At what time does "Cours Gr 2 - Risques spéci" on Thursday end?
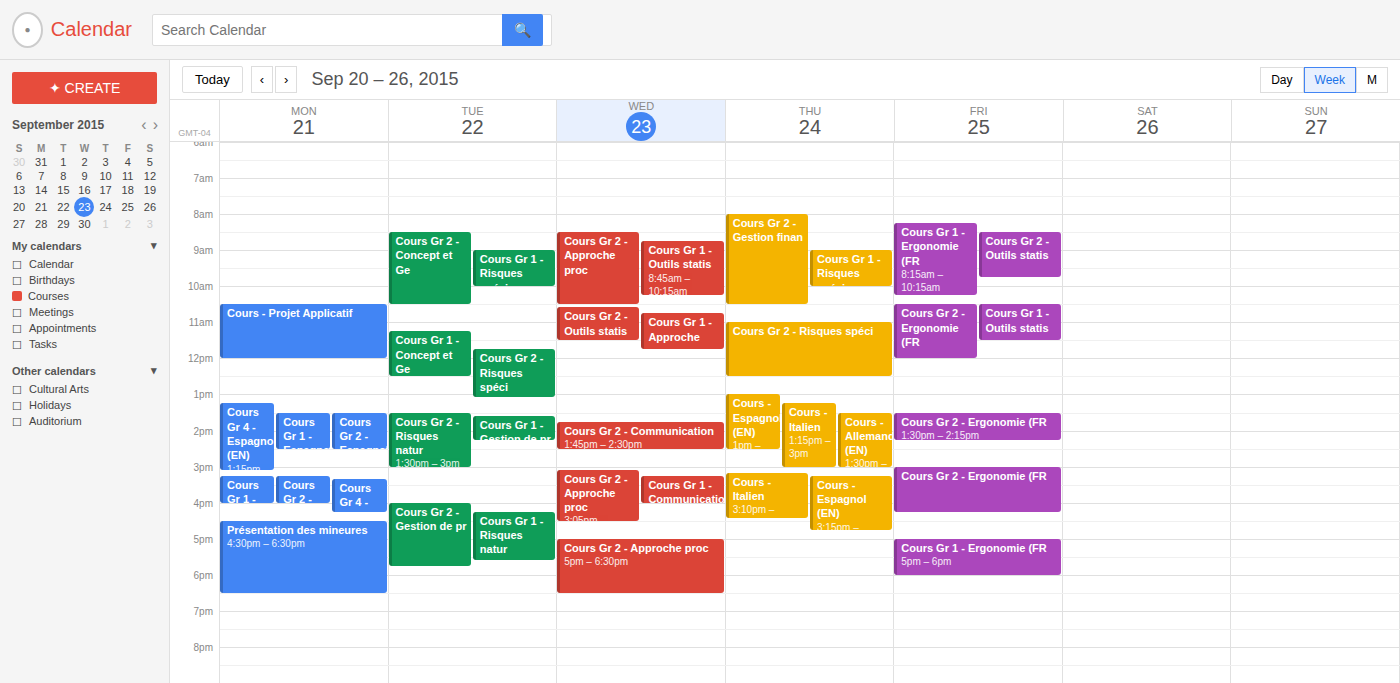
12:30 PM